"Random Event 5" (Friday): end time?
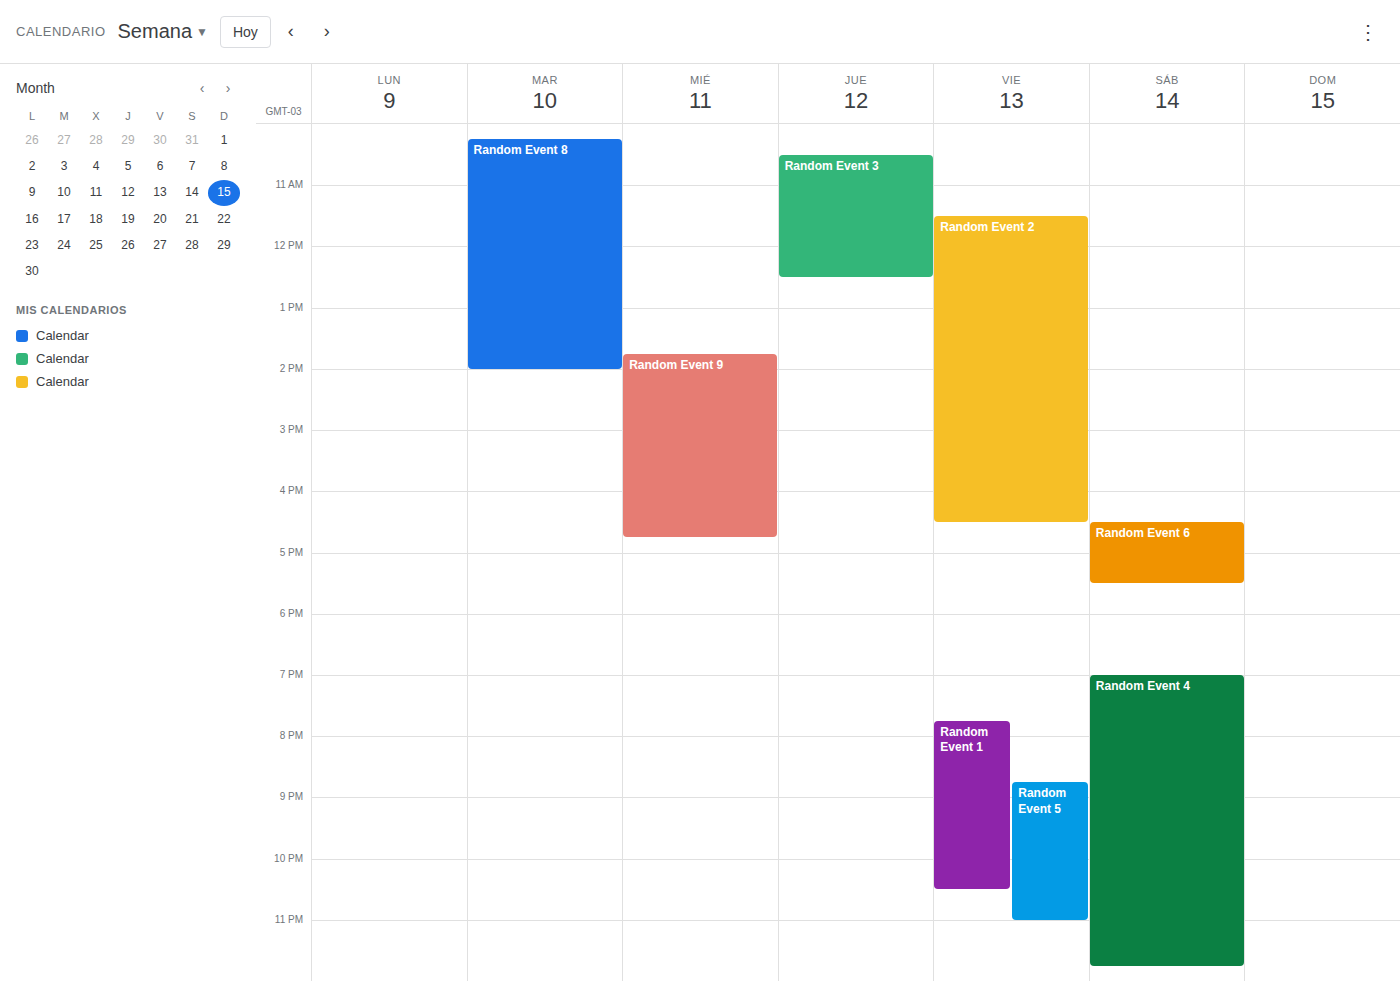
23:00